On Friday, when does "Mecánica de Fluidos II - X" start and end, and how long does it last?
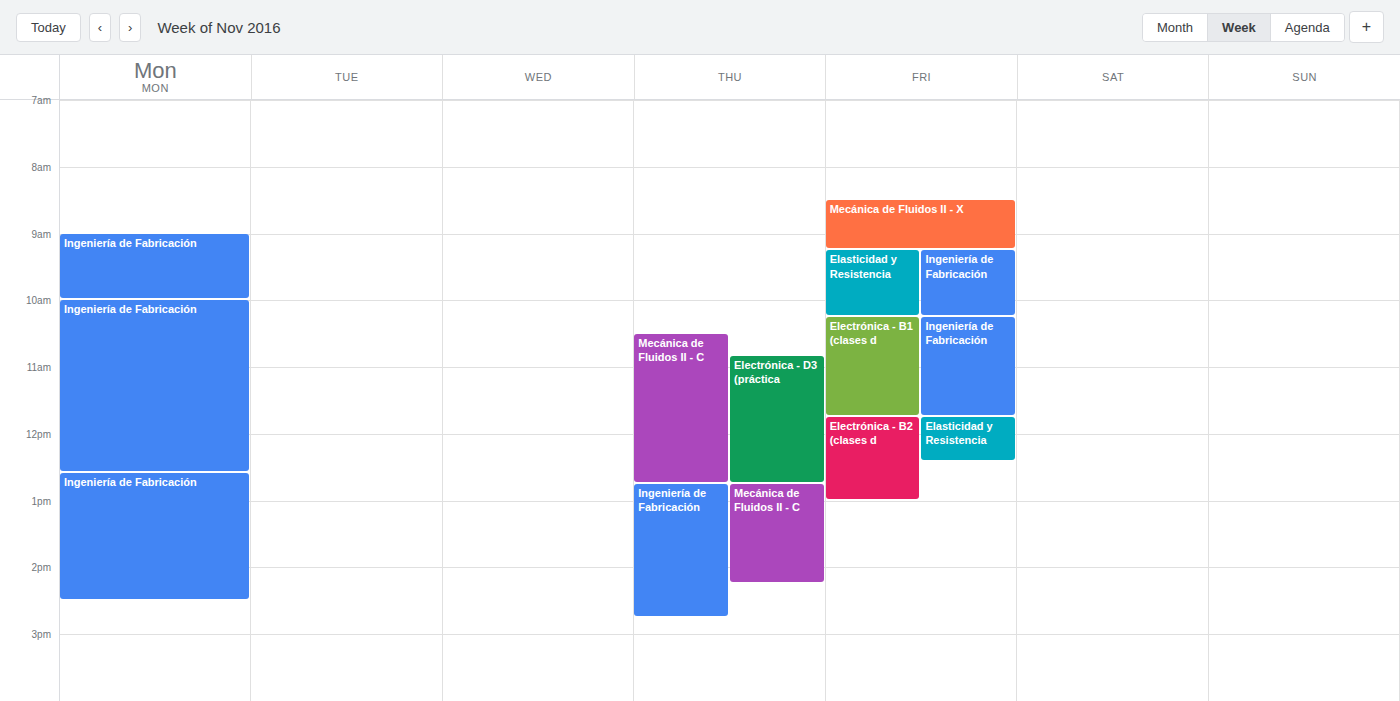
8:30 AM to 9:15 AM, 45 minutes